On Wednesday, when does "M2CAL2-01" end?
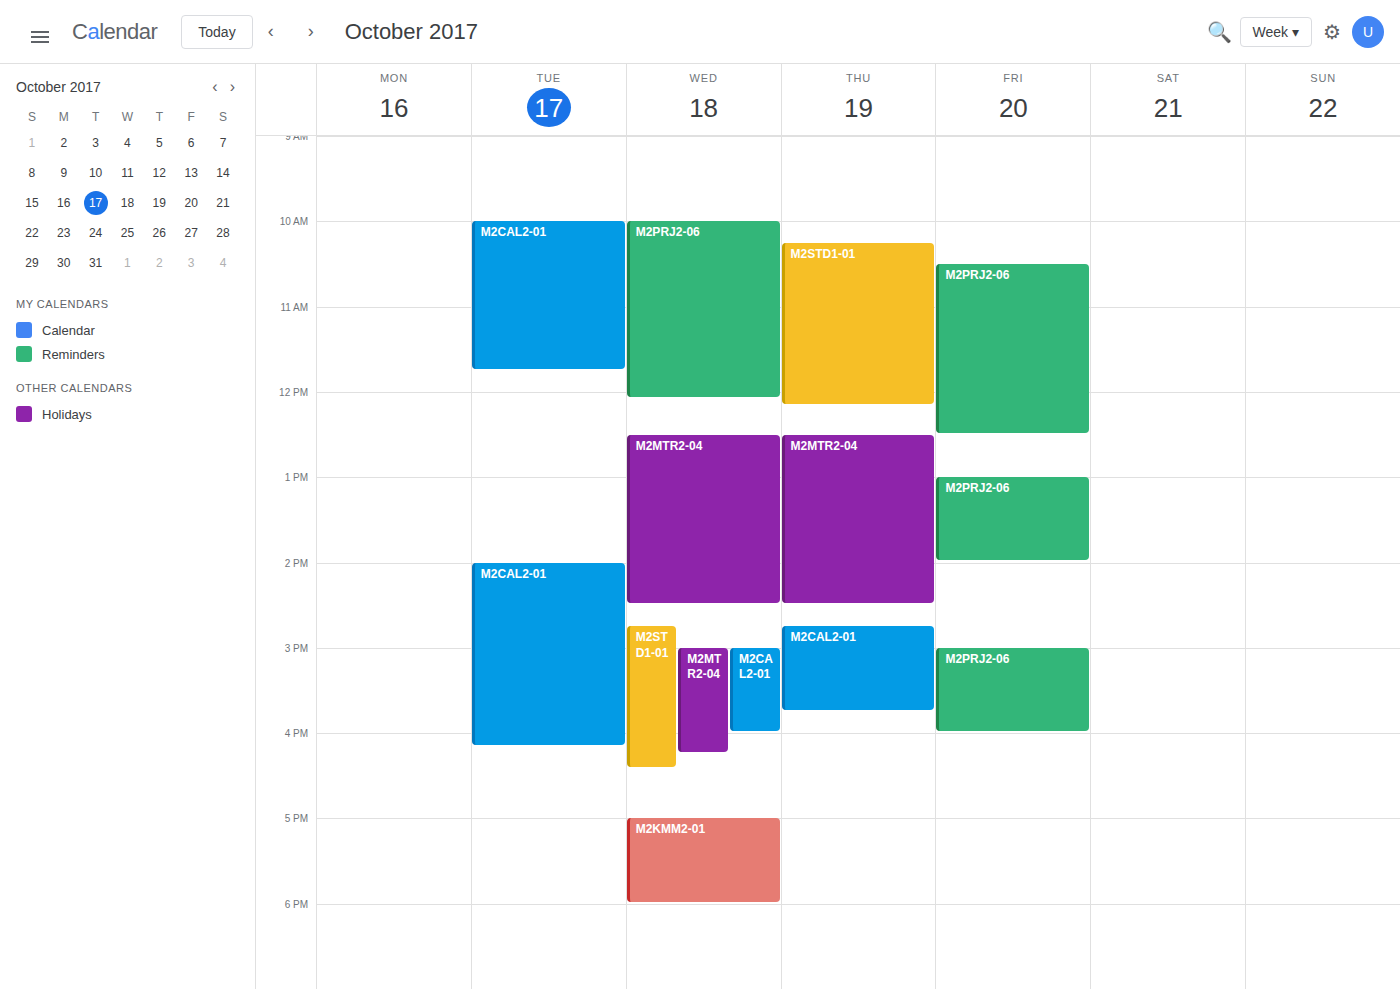
16:00